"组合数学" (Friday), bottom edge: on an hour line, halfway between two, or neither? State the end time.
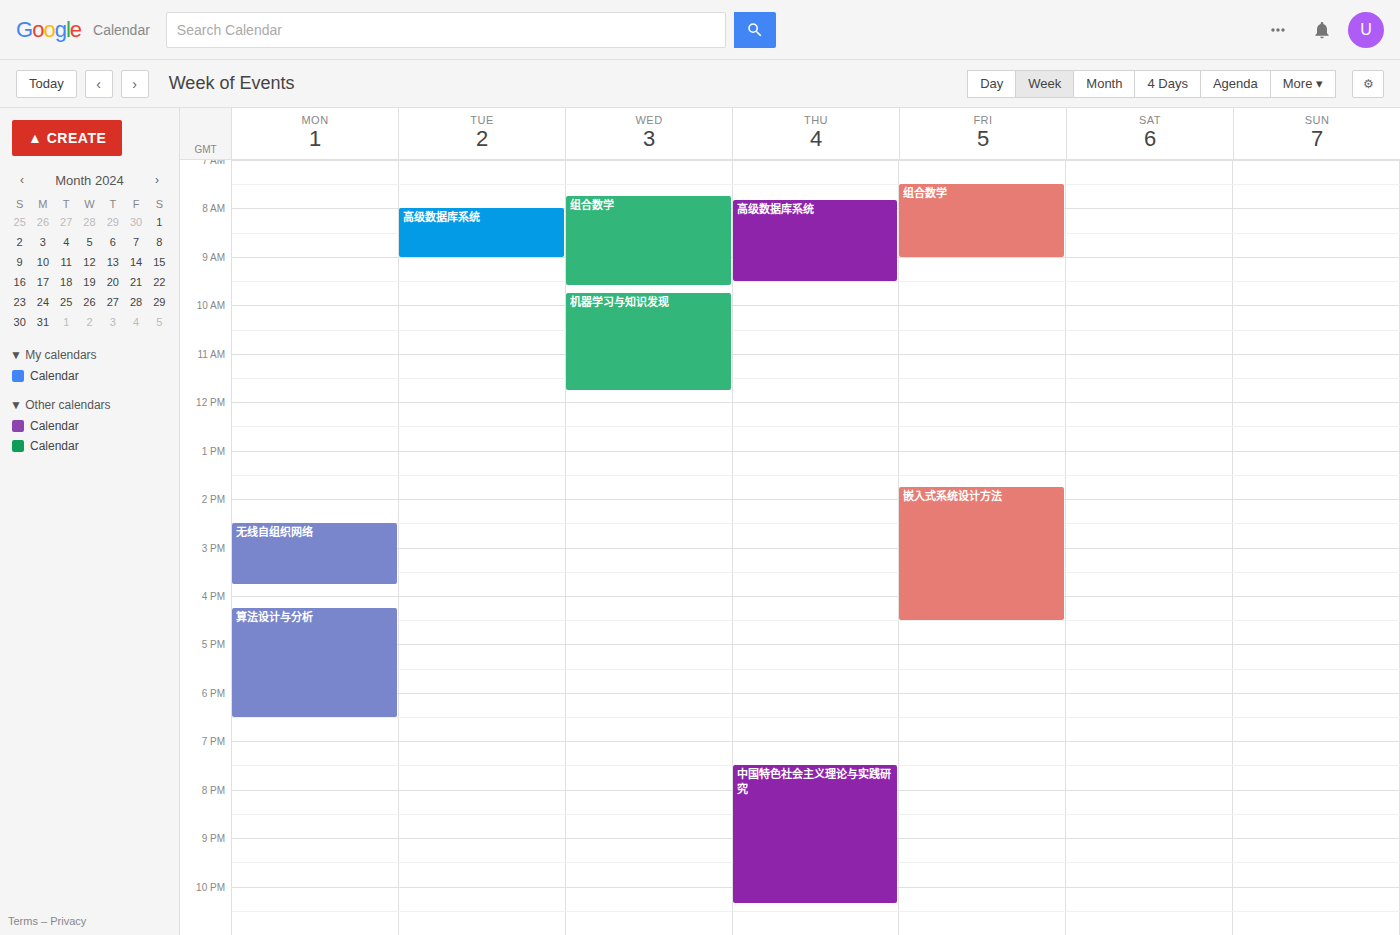
9:00 AM -- exactly on the 9 AM line.